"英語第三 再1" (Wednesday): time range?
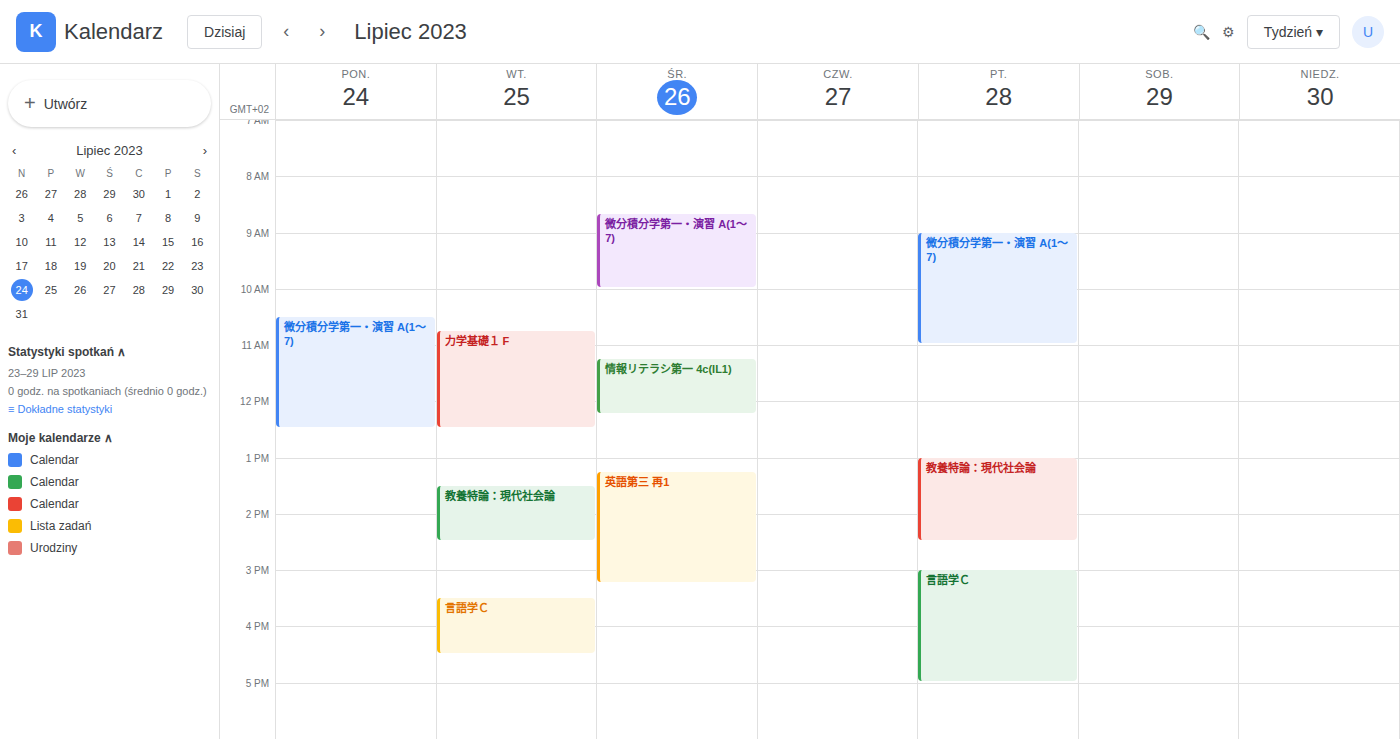
1:15 PM to 3:15 PM